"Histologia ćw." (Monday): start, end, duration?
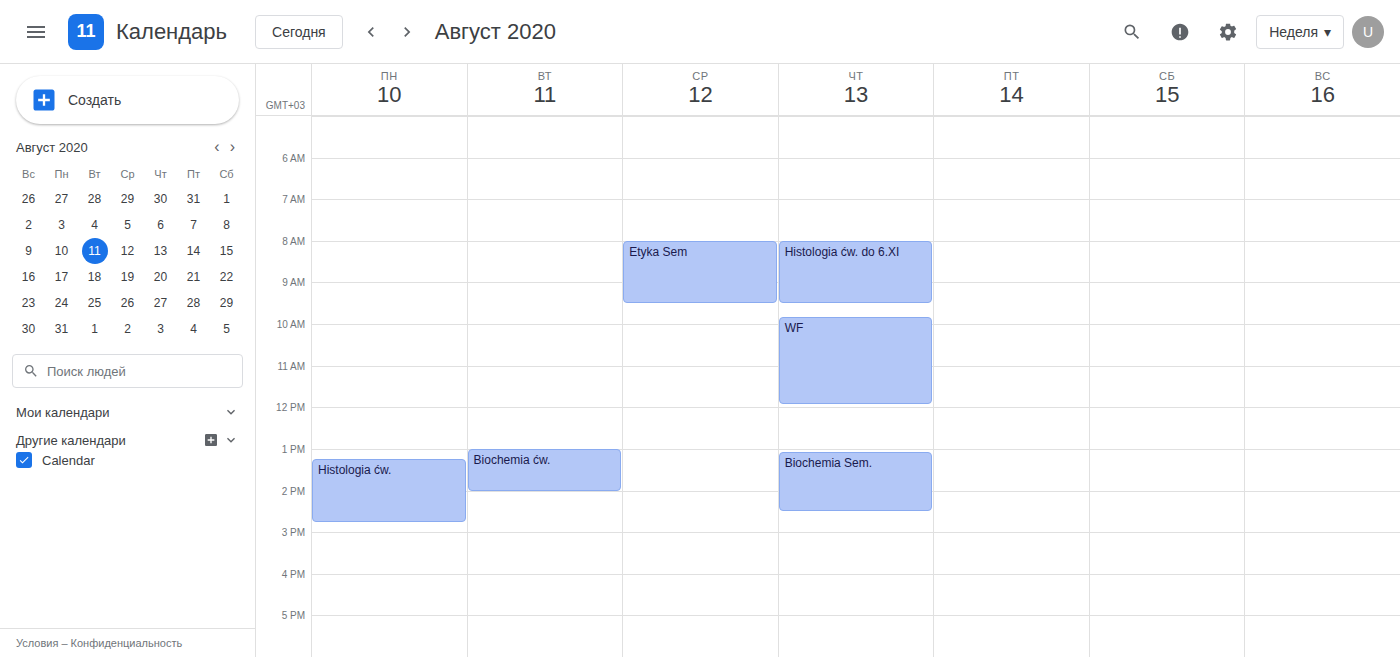
1:15 PM to 2:45 PM, 1 hour 30 minutes